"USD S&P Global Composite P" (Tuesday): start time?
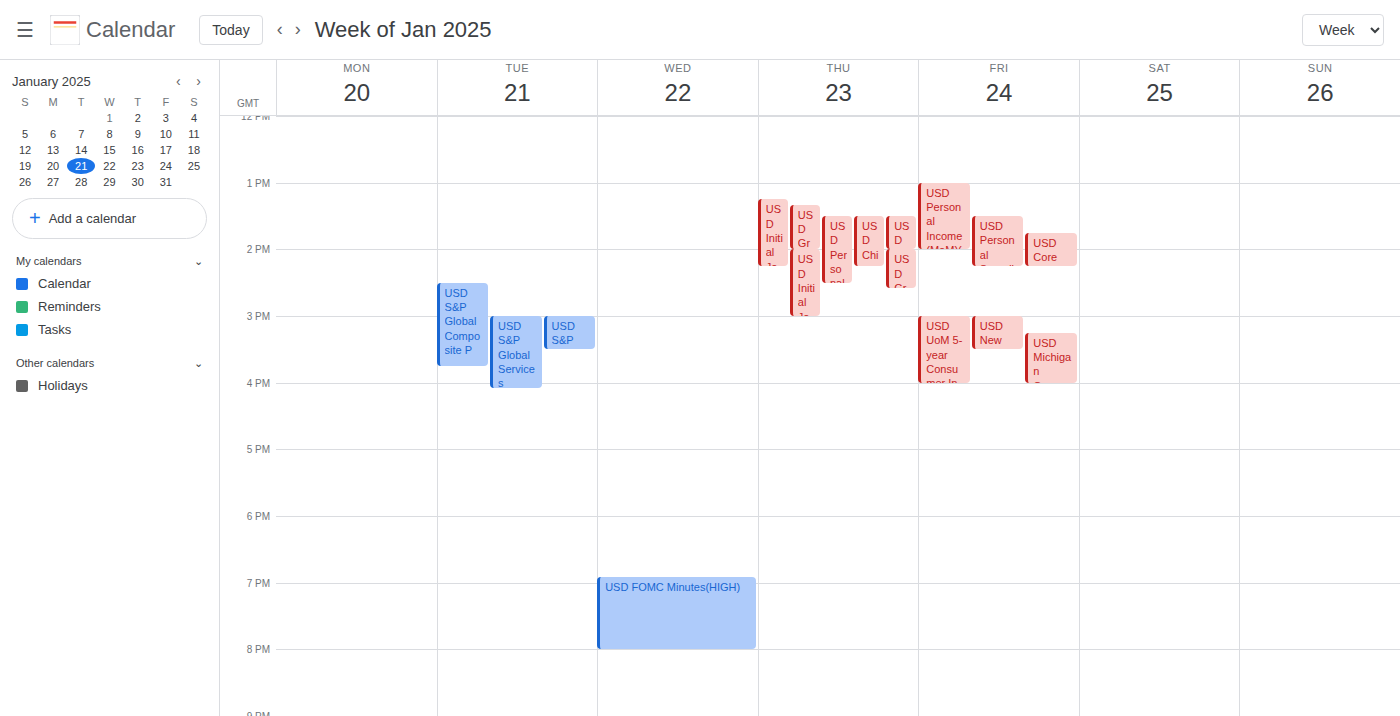
2:30 PM